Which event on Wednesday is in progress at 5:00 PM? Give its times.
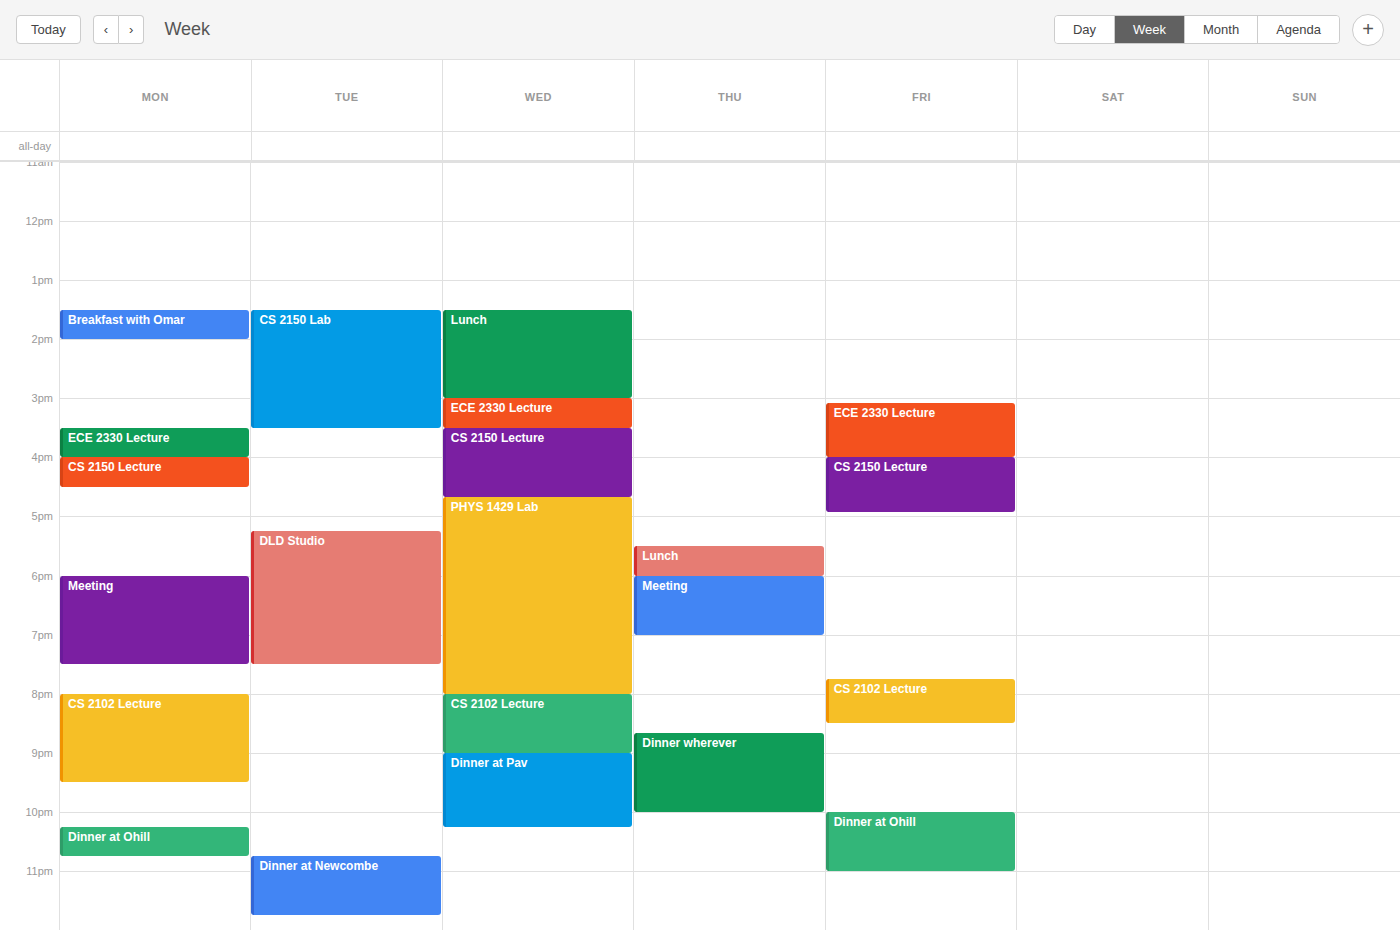
"PHYS 1429 Lab", 4:40 PM to 8:00 PM